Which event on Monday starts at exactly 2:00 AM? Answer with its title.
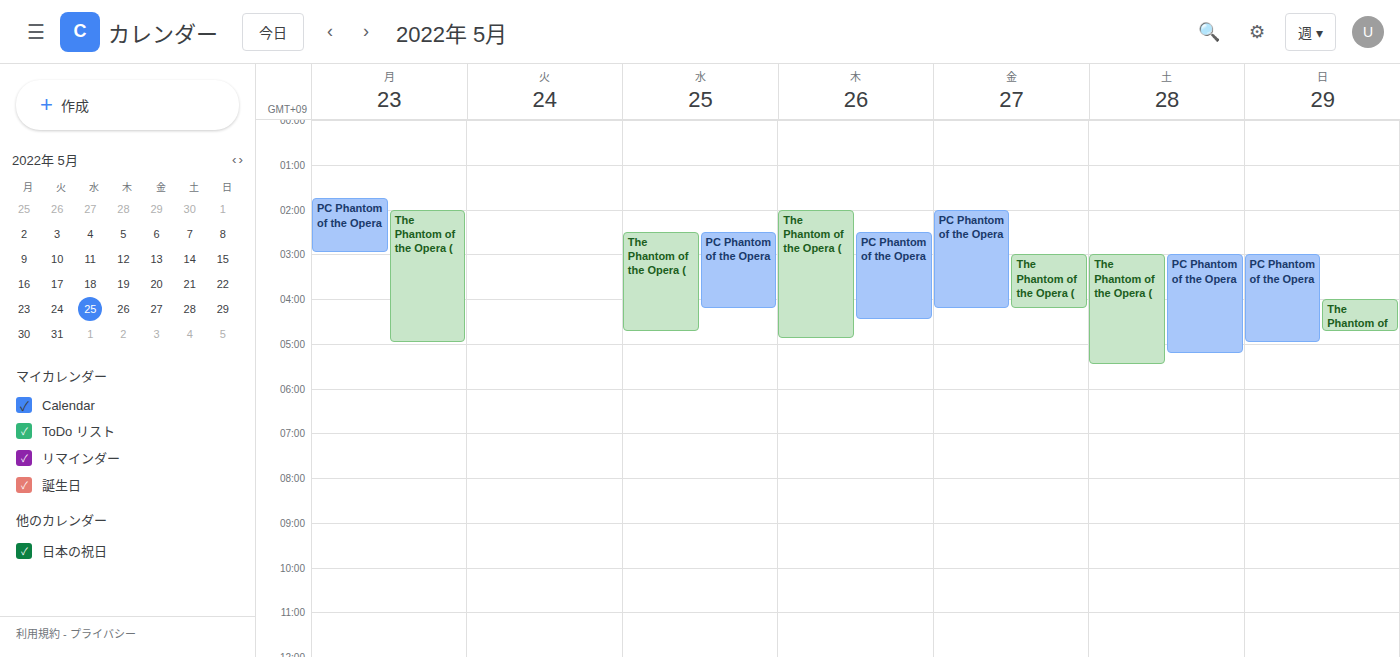
"The Phantom of the Opera ("